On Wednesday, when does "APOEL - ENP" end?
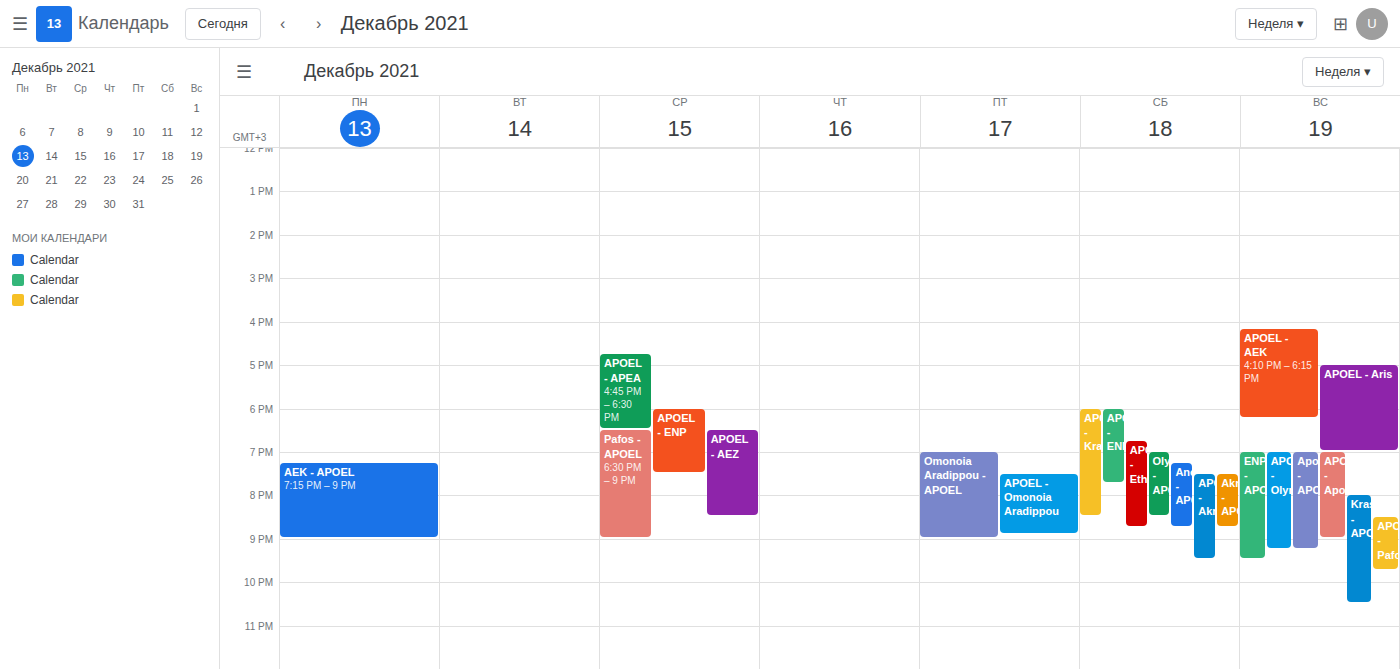
7:30 PM